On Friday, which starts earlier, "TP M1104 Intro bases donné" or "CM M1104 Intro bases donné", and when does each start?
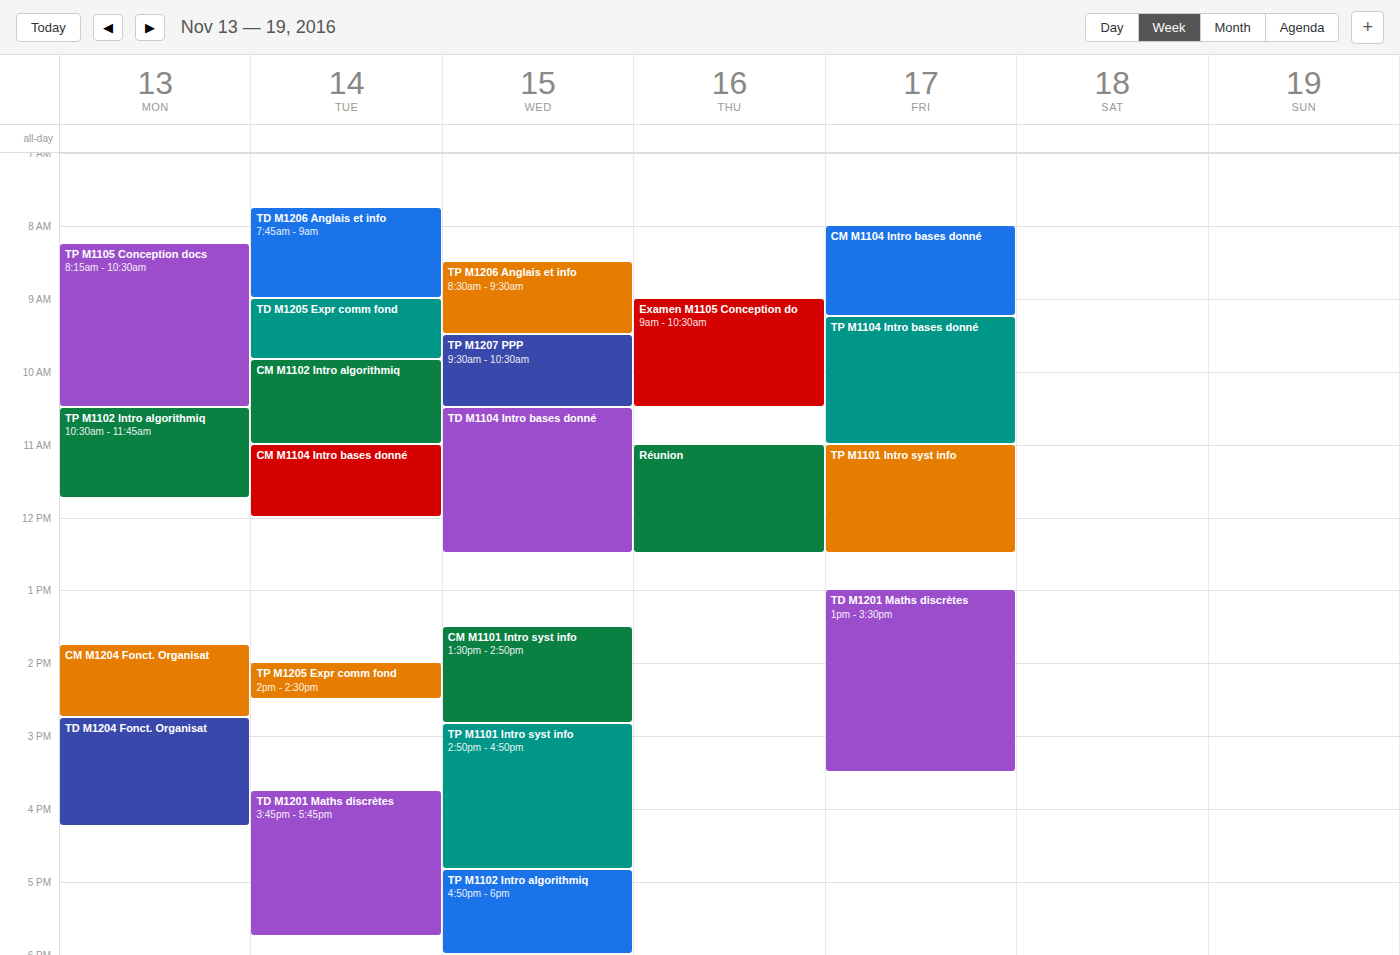
"CM M1104 Intro bases donné" 8:00 AM; "TP M1104 Intro bases donné" 9:15 AM.